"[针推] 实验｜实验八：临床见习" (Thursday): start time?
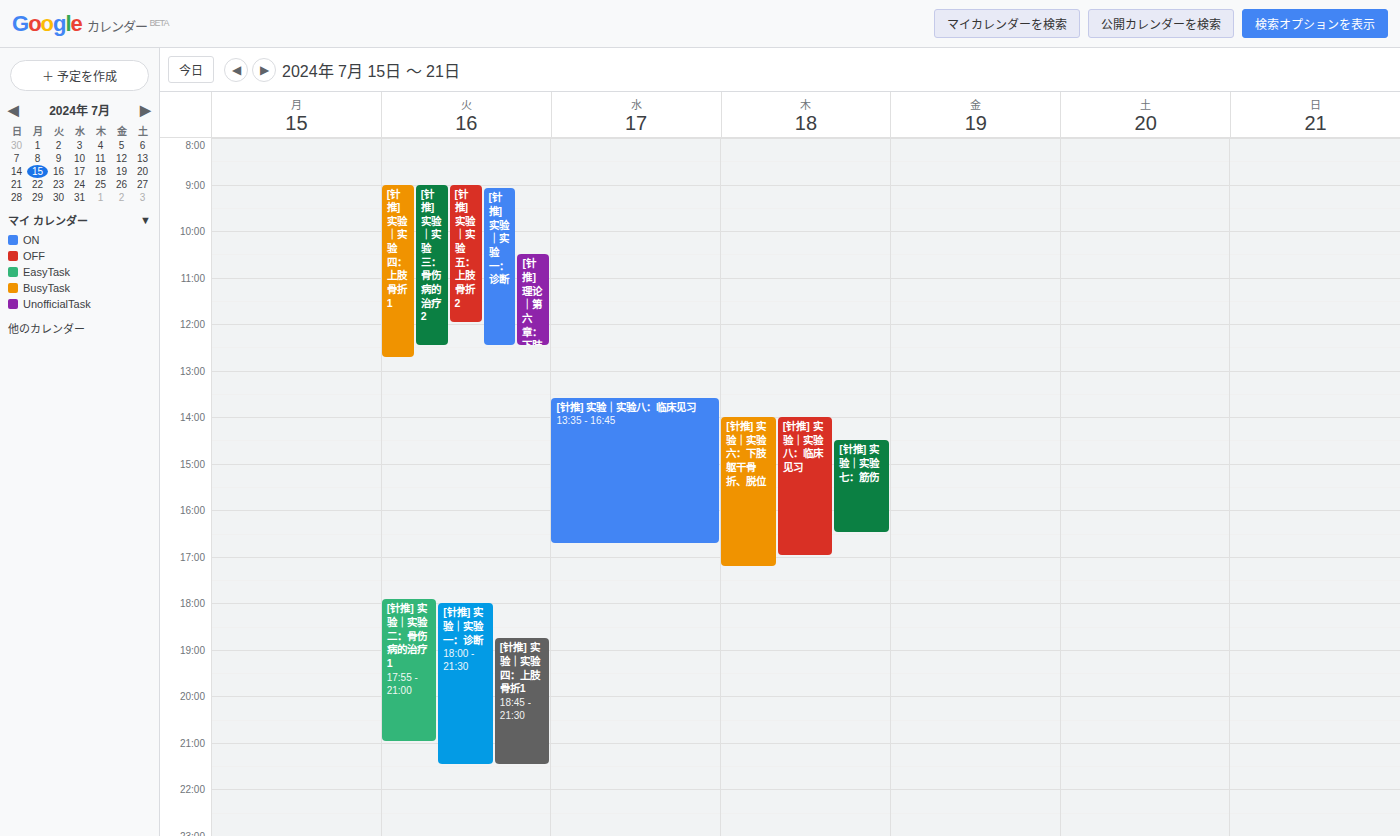
2:00 PM